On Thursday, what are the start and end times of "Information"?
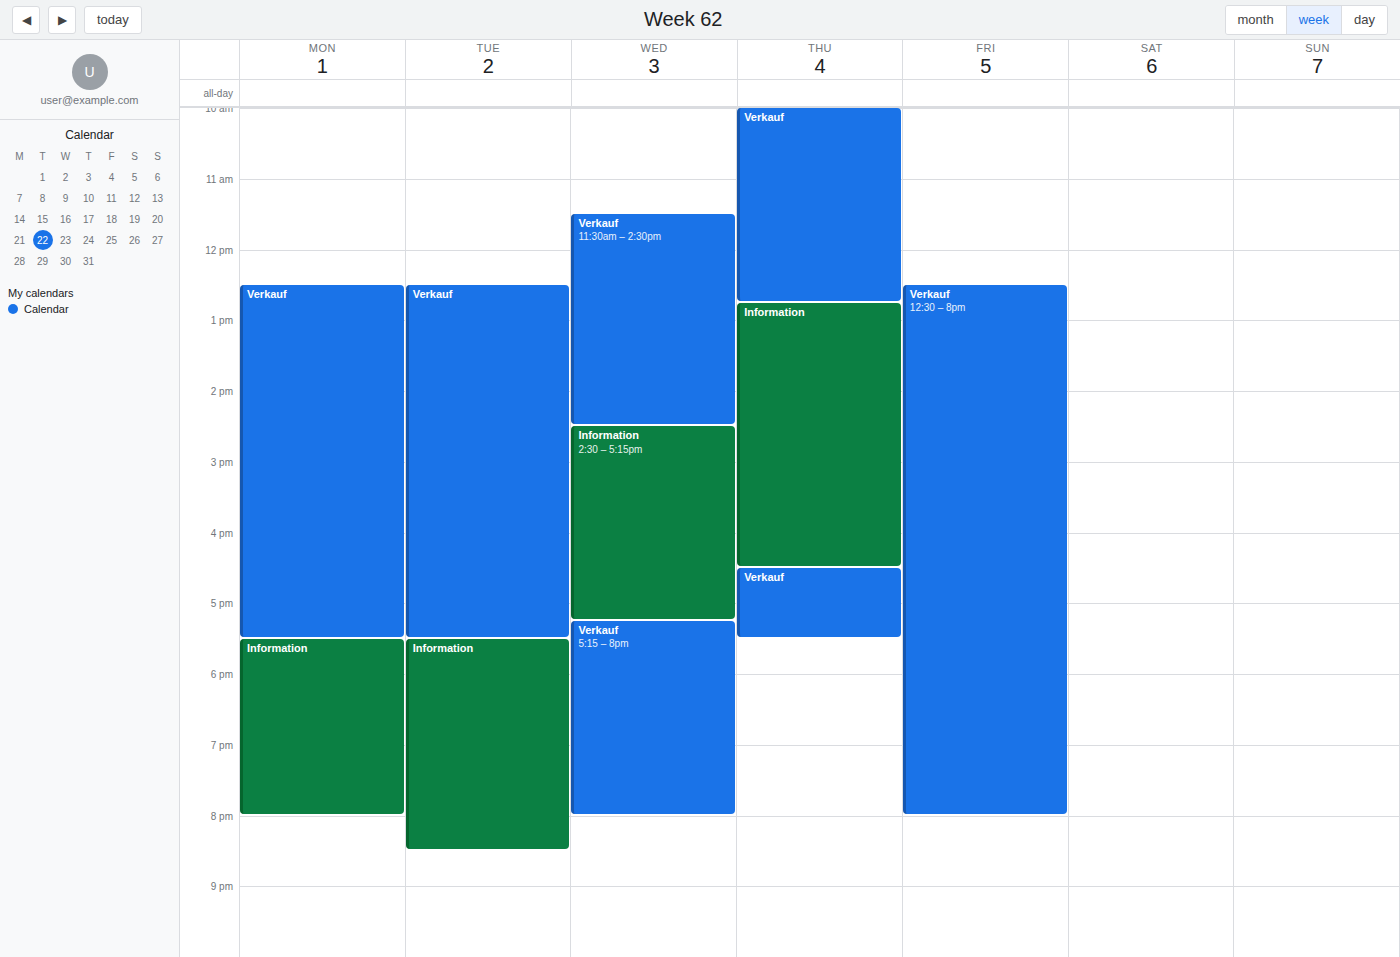
12:45 to 16:30